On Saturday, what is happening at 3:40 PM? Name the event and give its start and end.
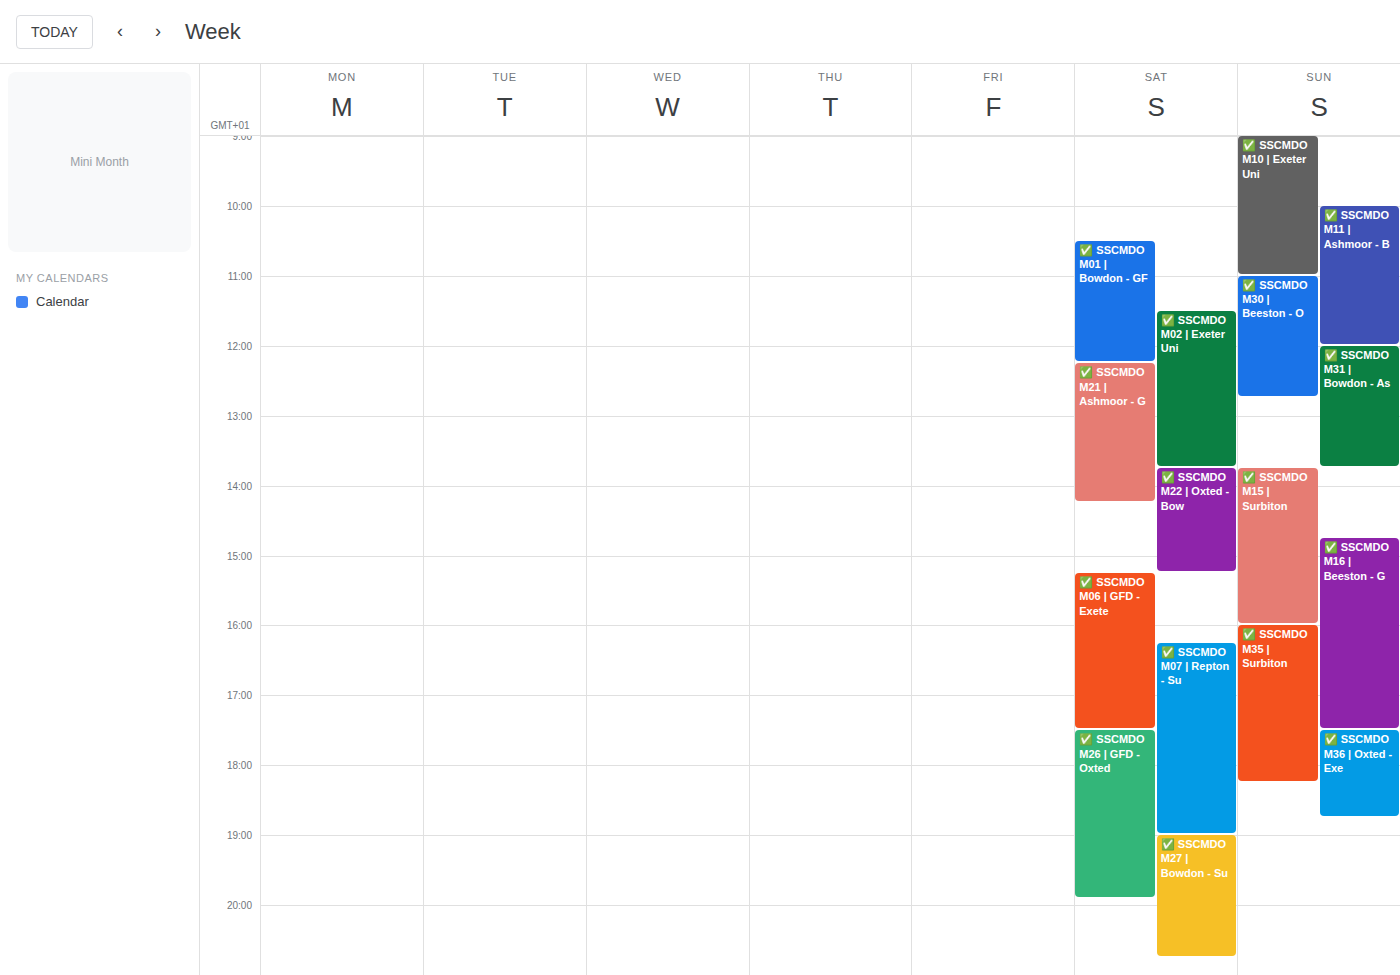
"✅ SSCMDO M06 | GFD - Exete", 3:15 PM to 5:30 PM